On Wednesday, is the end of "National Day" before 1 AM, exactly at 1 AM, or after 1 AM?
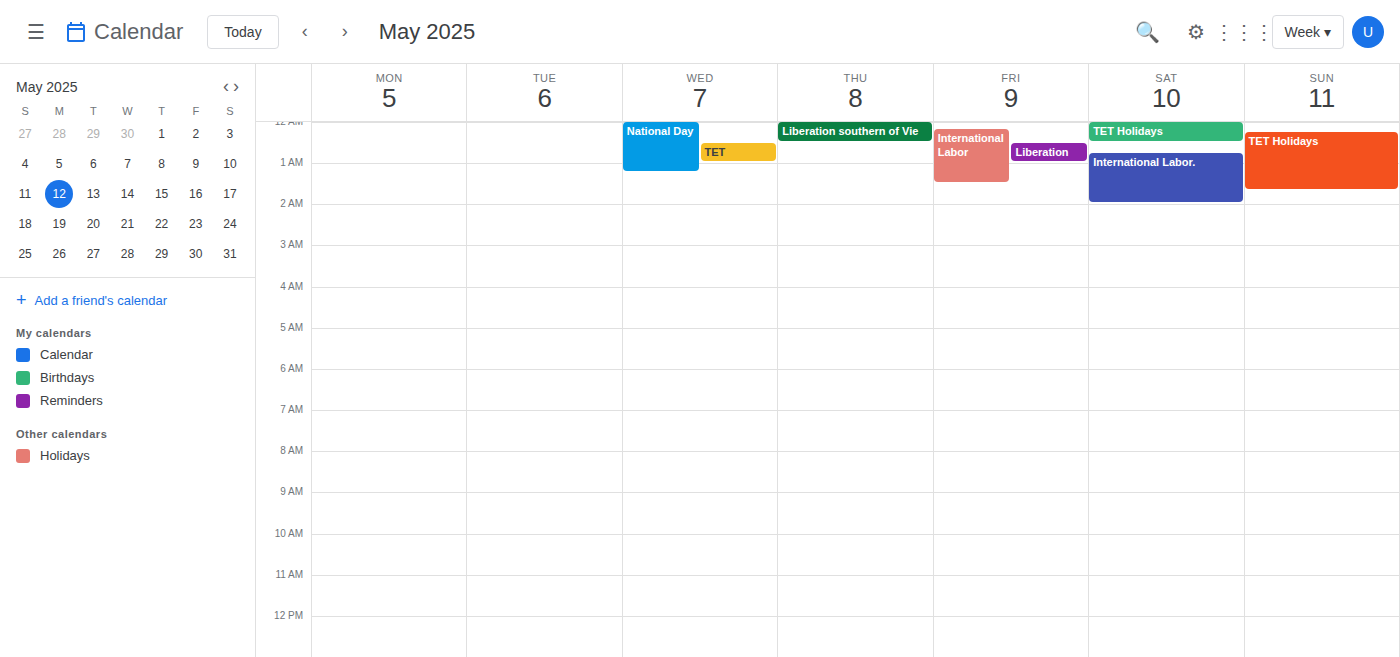
1:15 AM -- after 1 AM, 15 minutes below the 1 AM line.